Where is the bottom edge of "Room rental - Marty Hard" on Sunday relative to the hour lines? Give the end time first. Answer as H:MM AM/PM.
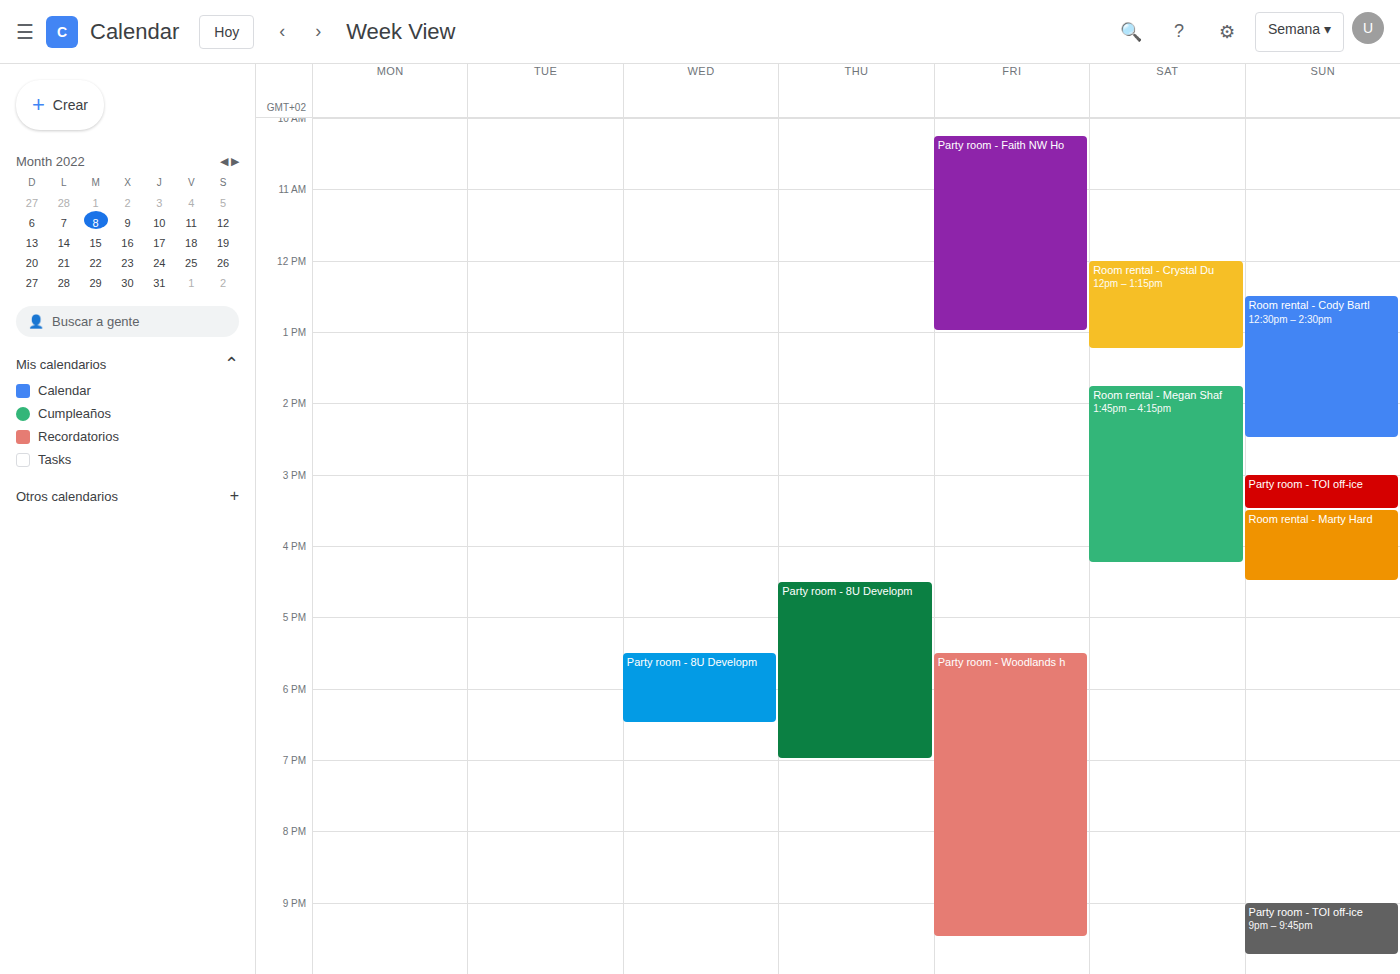
4:30 PM -- halfway between the 4 PM and 5 PM lines.